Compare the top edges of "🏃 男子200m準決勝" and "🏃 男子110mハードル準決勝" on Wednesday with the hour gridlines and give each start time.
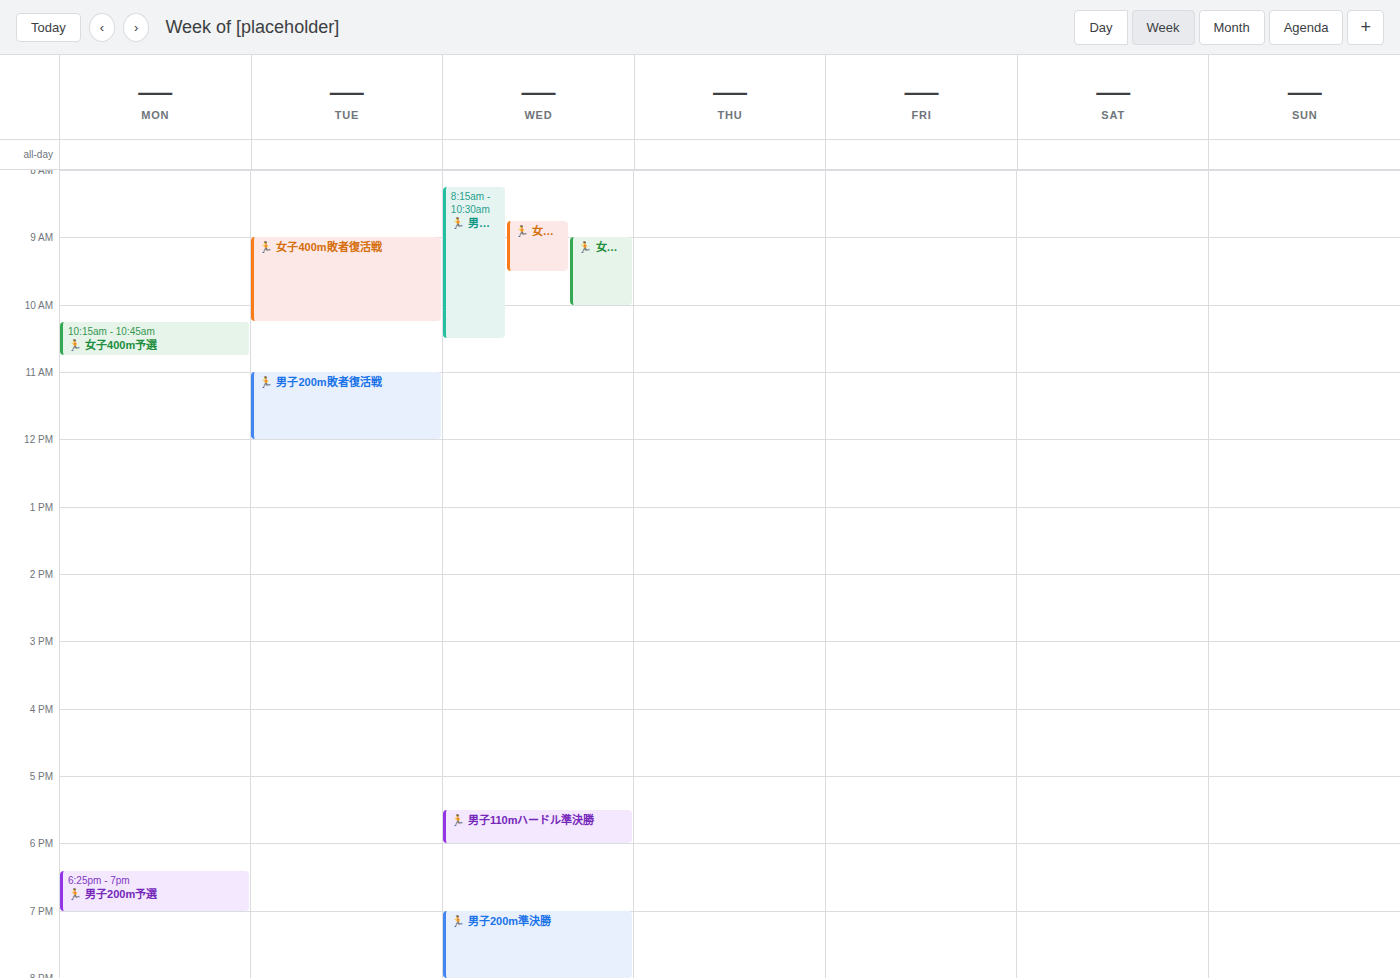
"🏃 男子200m準決勝": 7:00 PM, exactly on the 7 PM line. "🏃 男子110mハードル準決勝": 5:30 PM, halfway between the 5 PM and 6 PM lines.